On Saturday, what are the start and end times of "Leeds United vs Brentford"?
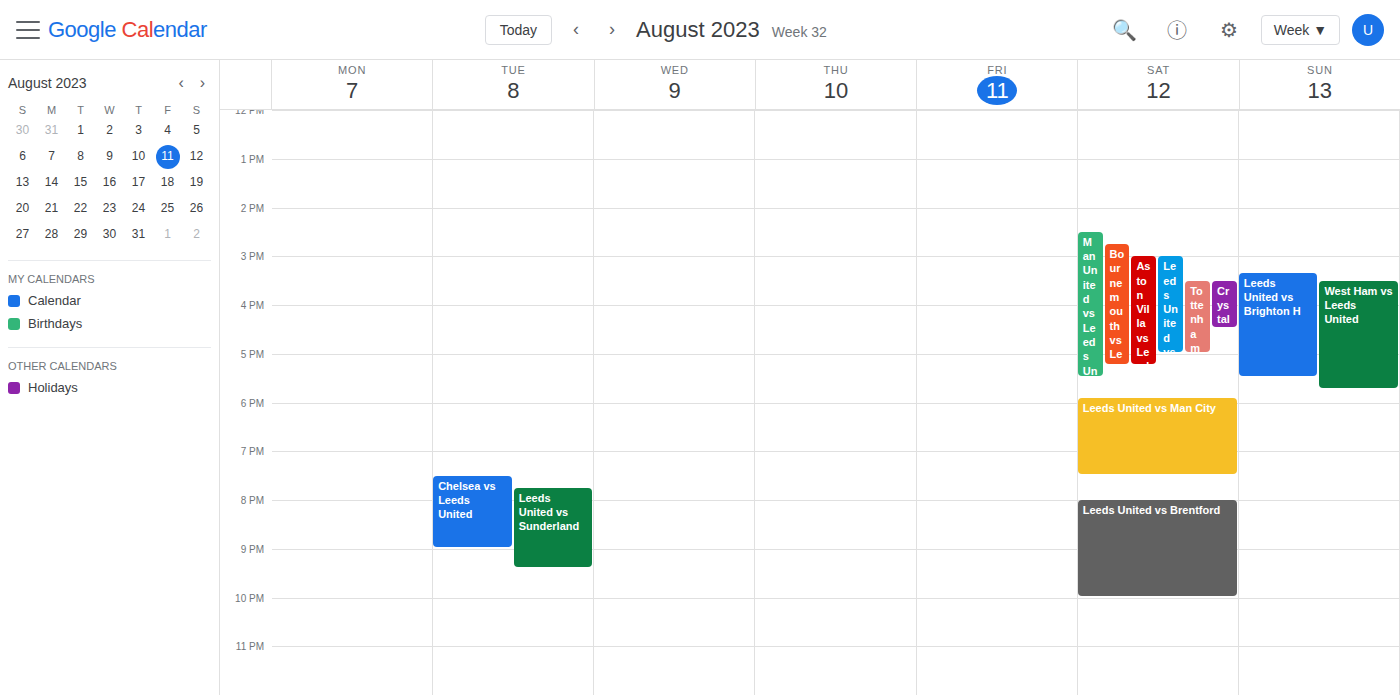
8:00 PM to 10:00 PM